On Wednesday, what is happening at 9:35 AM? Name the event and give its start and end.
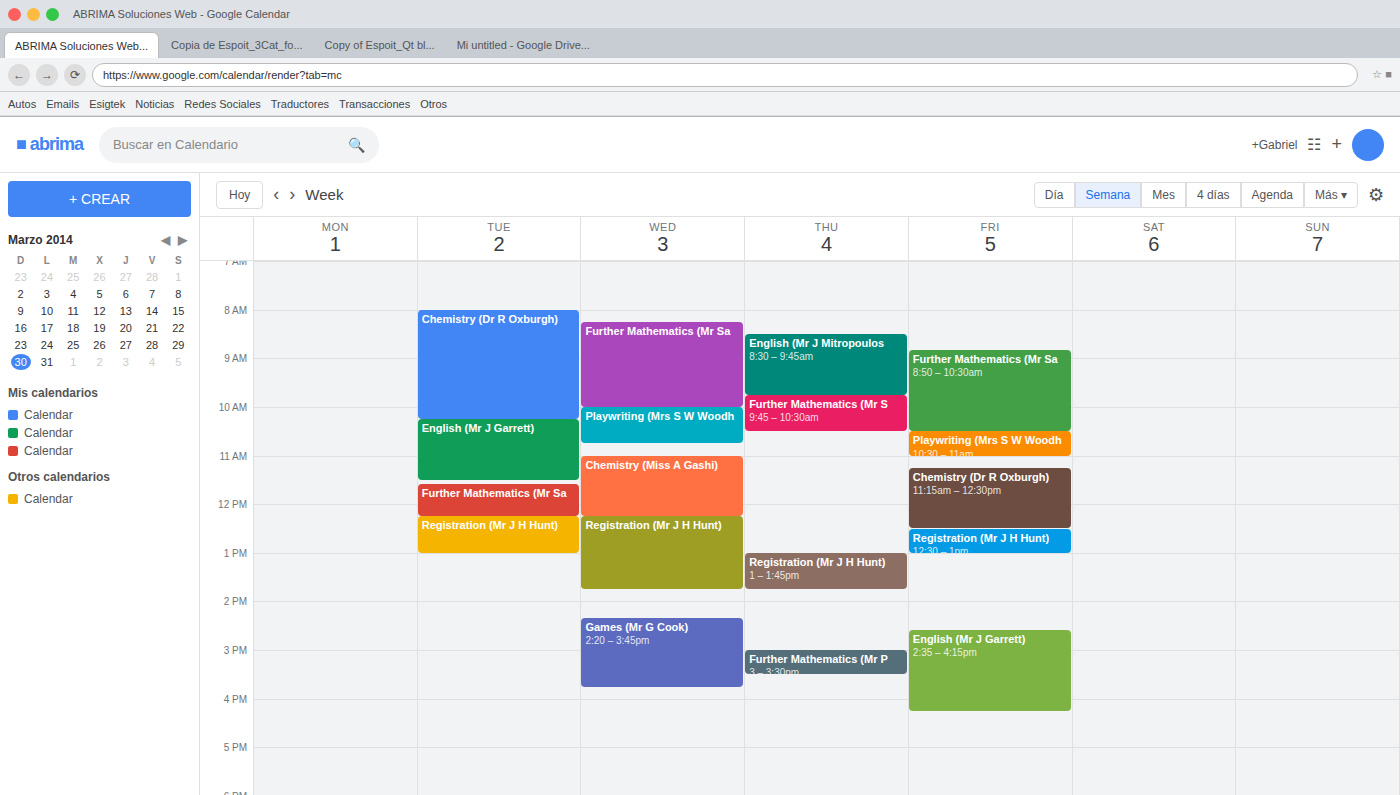
"Further Mathematics (Mr Sa", 8:15 AM to 10:00 AM